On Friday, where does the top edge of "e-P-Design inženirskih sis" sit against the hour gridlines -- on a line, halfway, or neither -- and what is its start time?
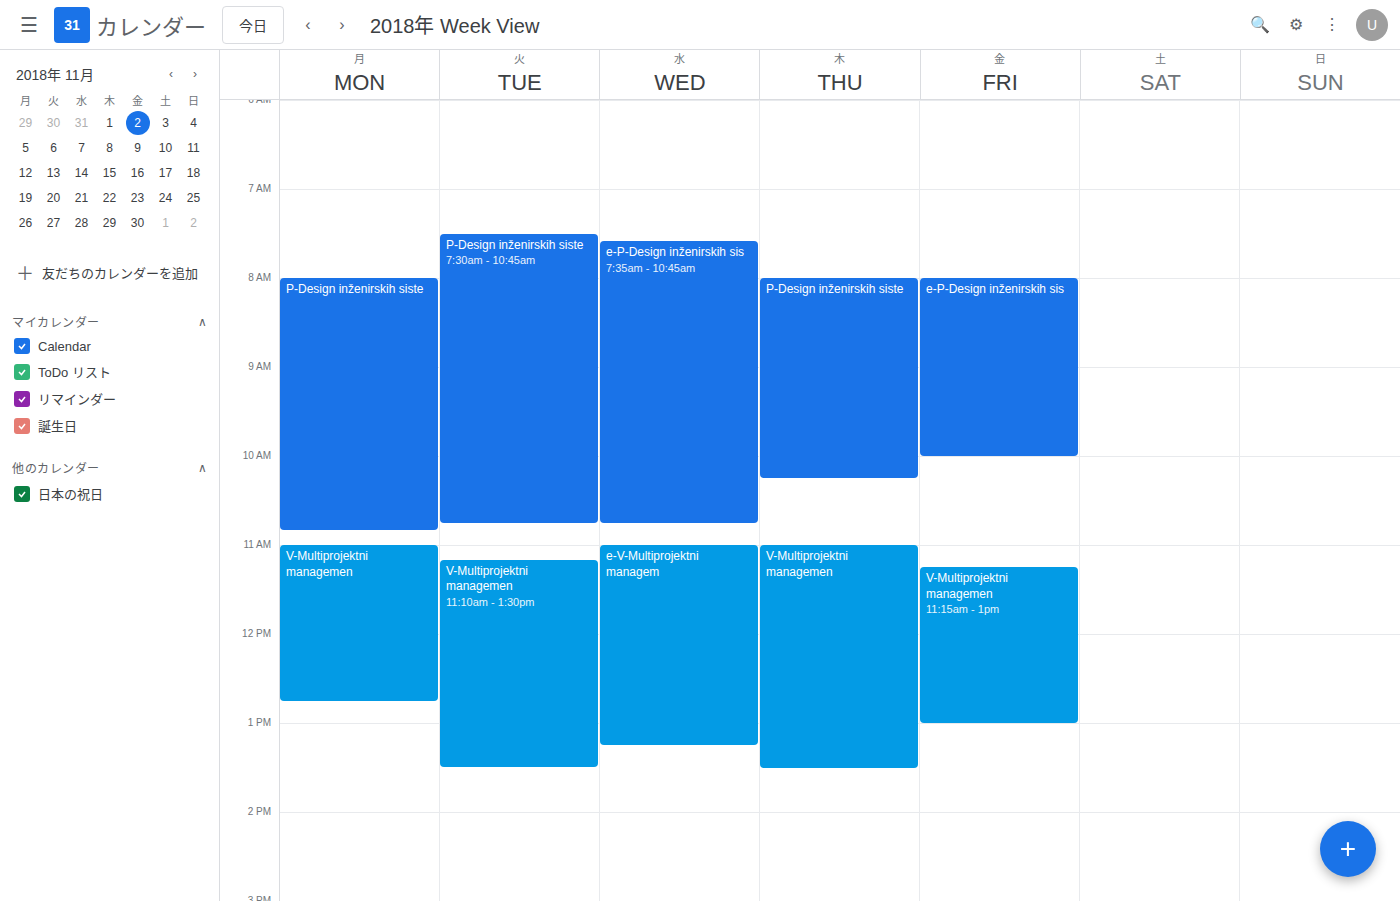
8:00 AM -- exactly on the 8 AM line.